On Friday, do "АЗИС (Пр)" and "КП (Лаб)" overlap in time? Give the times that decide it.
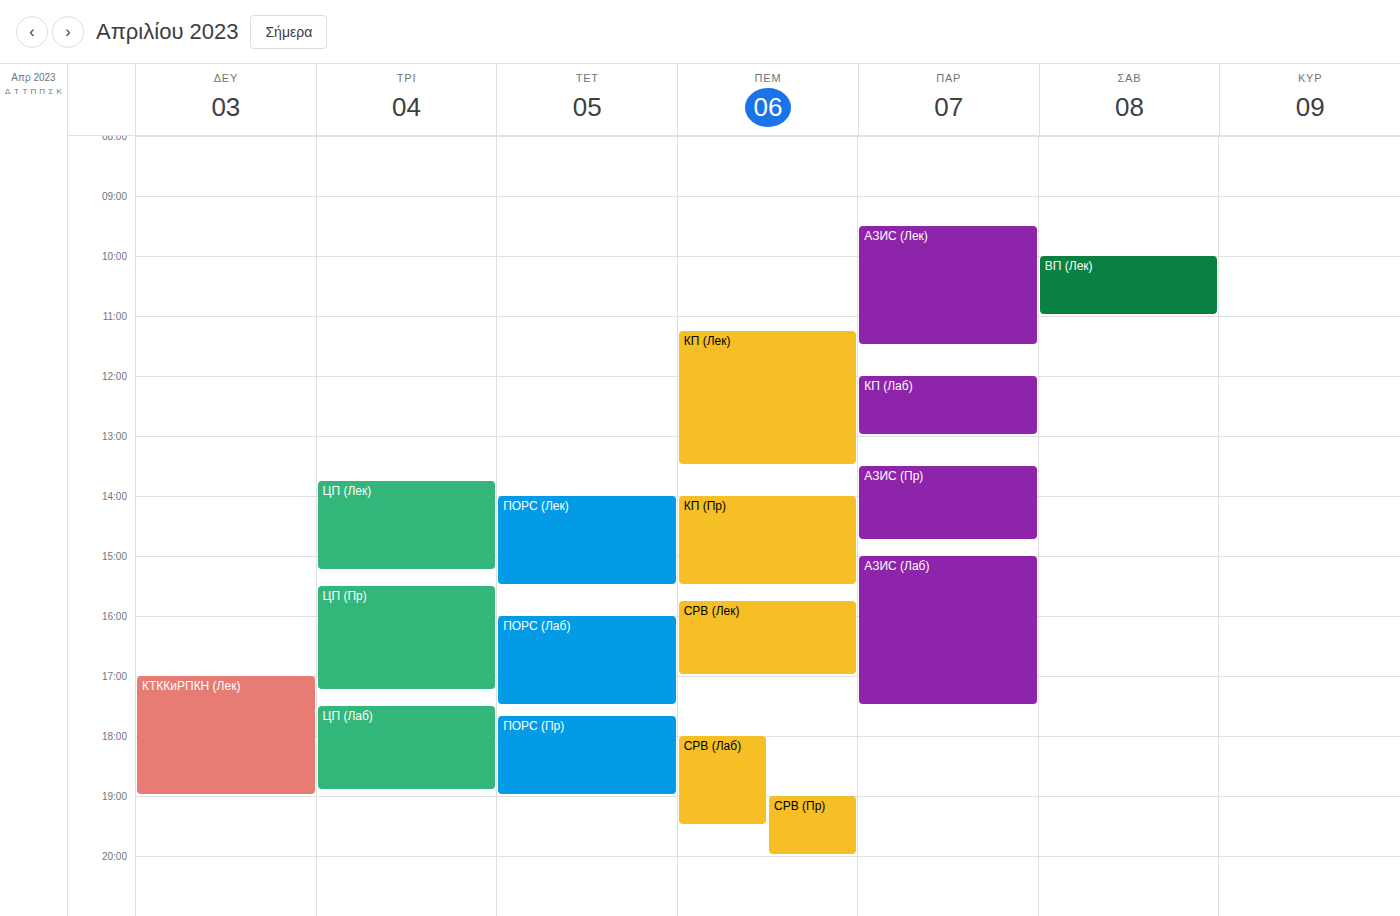
"КП (Лаб)" ends at 13:00 and "АЗИС (Пр)" starts at 13:30 -- no overlap.